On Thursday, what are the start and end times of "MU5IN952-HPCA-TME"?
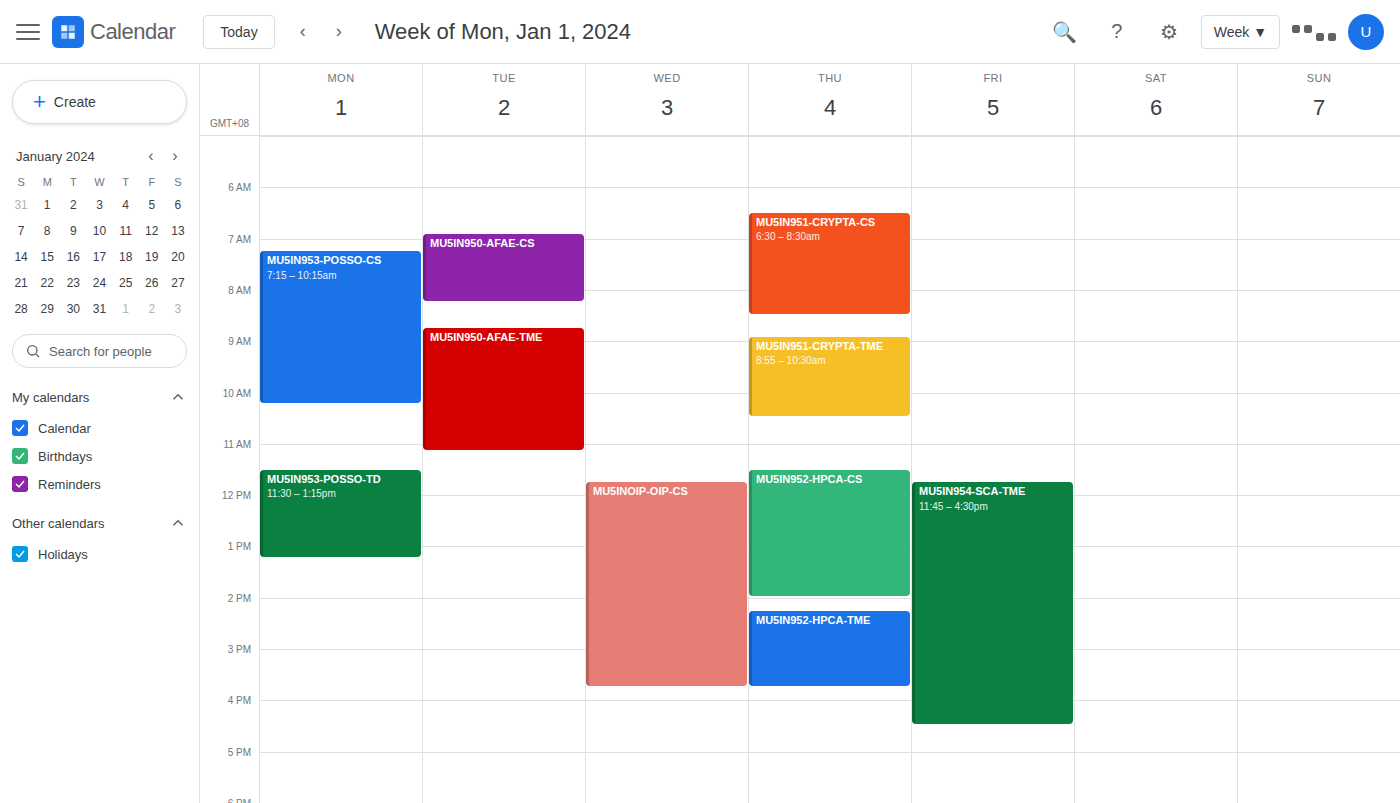
2:15 PM to 3:45 PM